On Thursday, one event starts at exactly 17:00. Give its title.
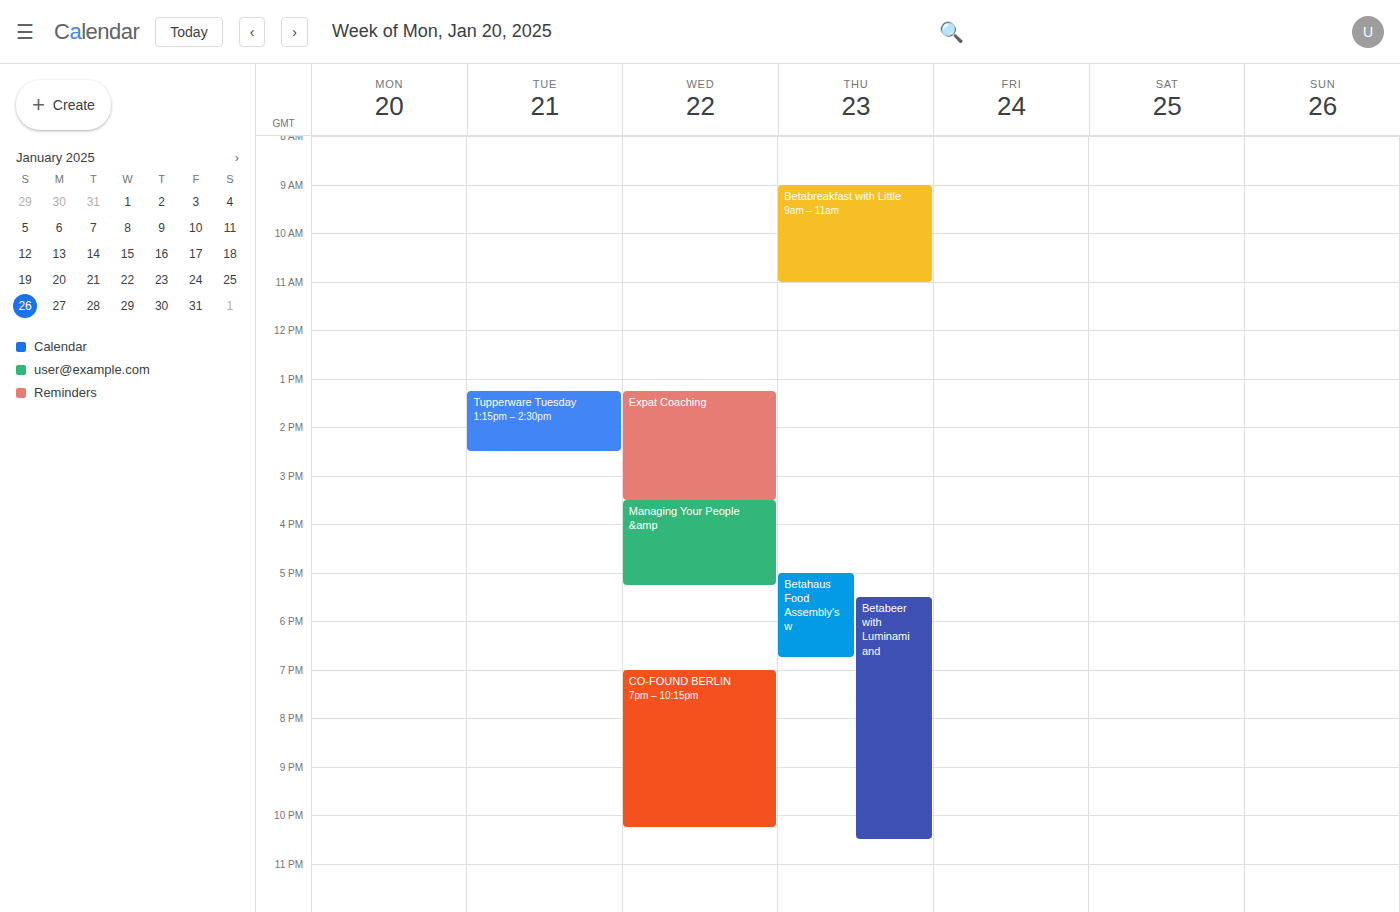
"Betahaus Food Assembly's w"